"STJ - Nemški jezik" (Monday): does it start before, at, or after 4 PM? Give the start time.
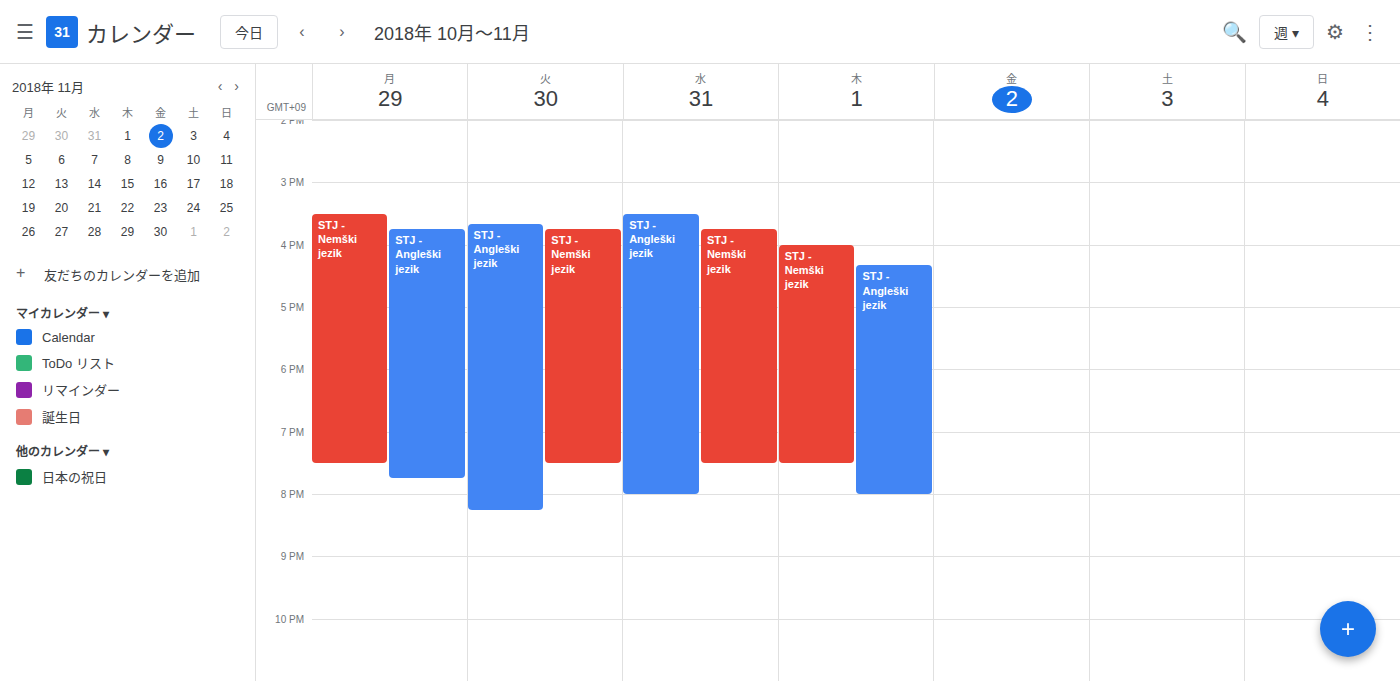
3:30 PM -- before 4 PM, 30 minutes above the 4 PM line.